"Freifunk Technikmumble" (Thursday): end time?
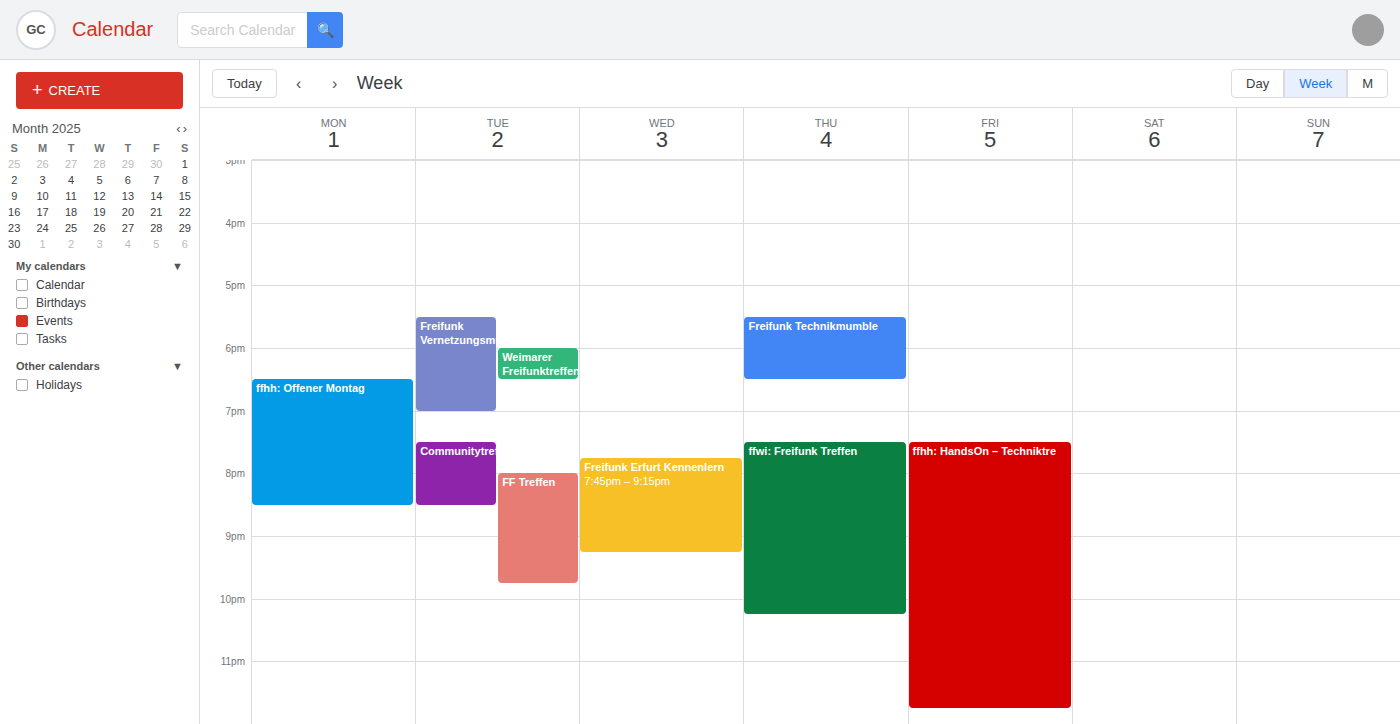
6:30 PM